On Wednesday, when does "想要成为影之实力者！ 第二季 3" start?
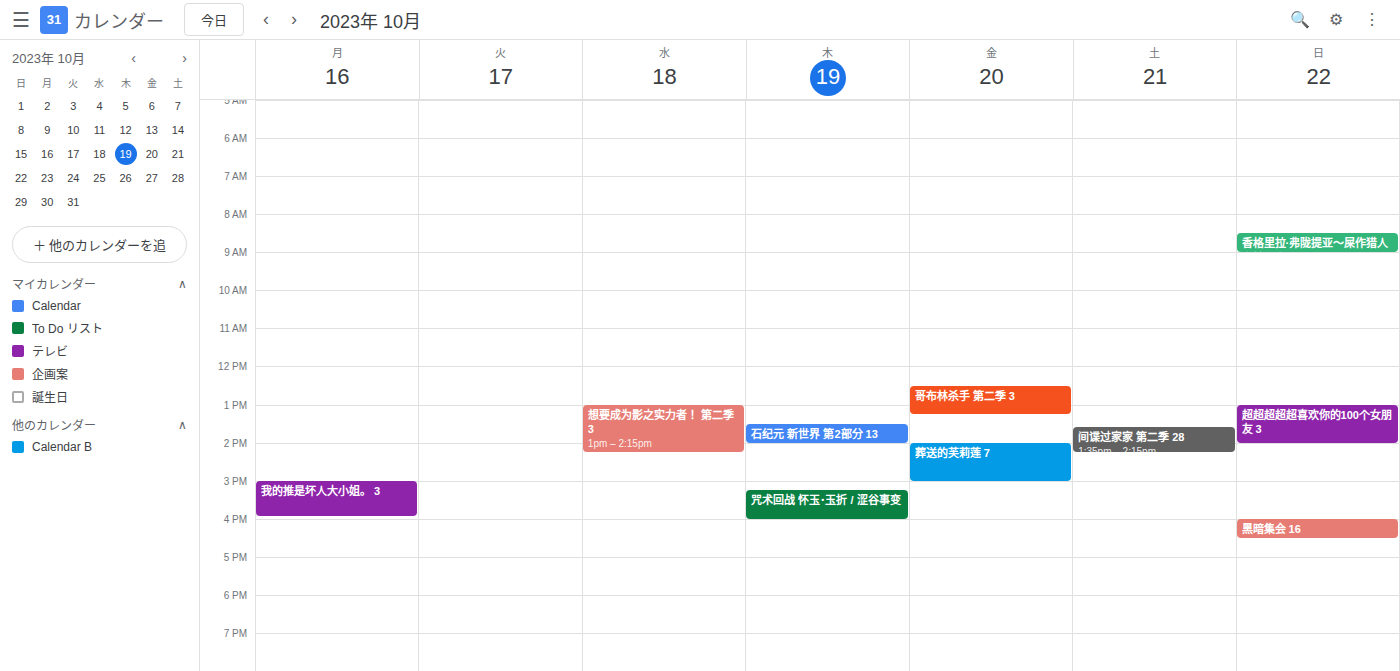
1:00 PM